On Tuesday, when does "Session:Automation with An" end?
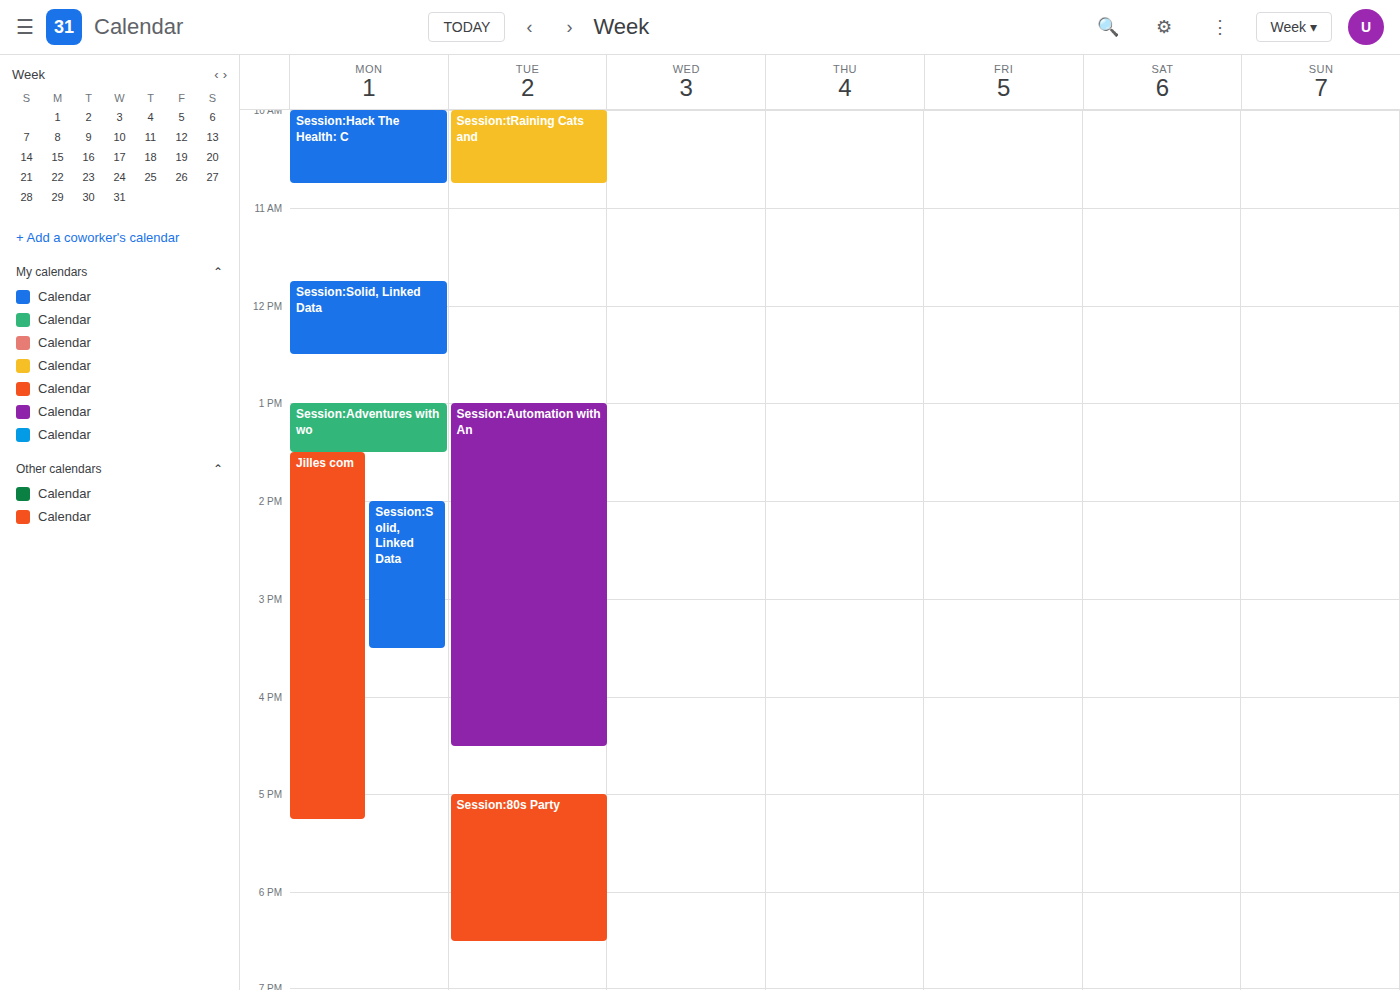
4:30 PM